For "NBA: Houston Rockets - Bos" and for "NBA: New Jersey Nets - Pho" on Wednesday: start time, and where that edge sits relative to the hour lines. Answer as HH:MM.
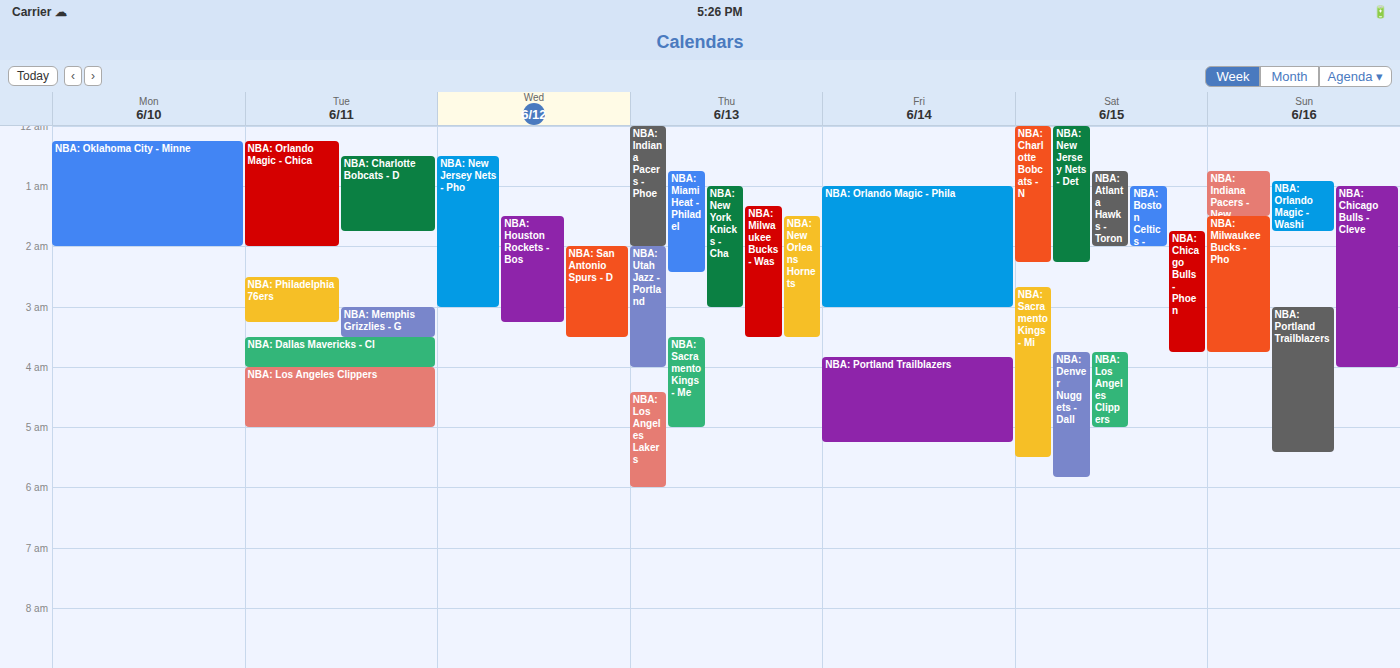
"NBA: Houston Rockets - Bos": 01:30, halfway between the 01:00 and 02:00 lines. "NBA: New Jersey Nets - Pho": 00:30, halfway between the 00:00 and 01:00 lines.